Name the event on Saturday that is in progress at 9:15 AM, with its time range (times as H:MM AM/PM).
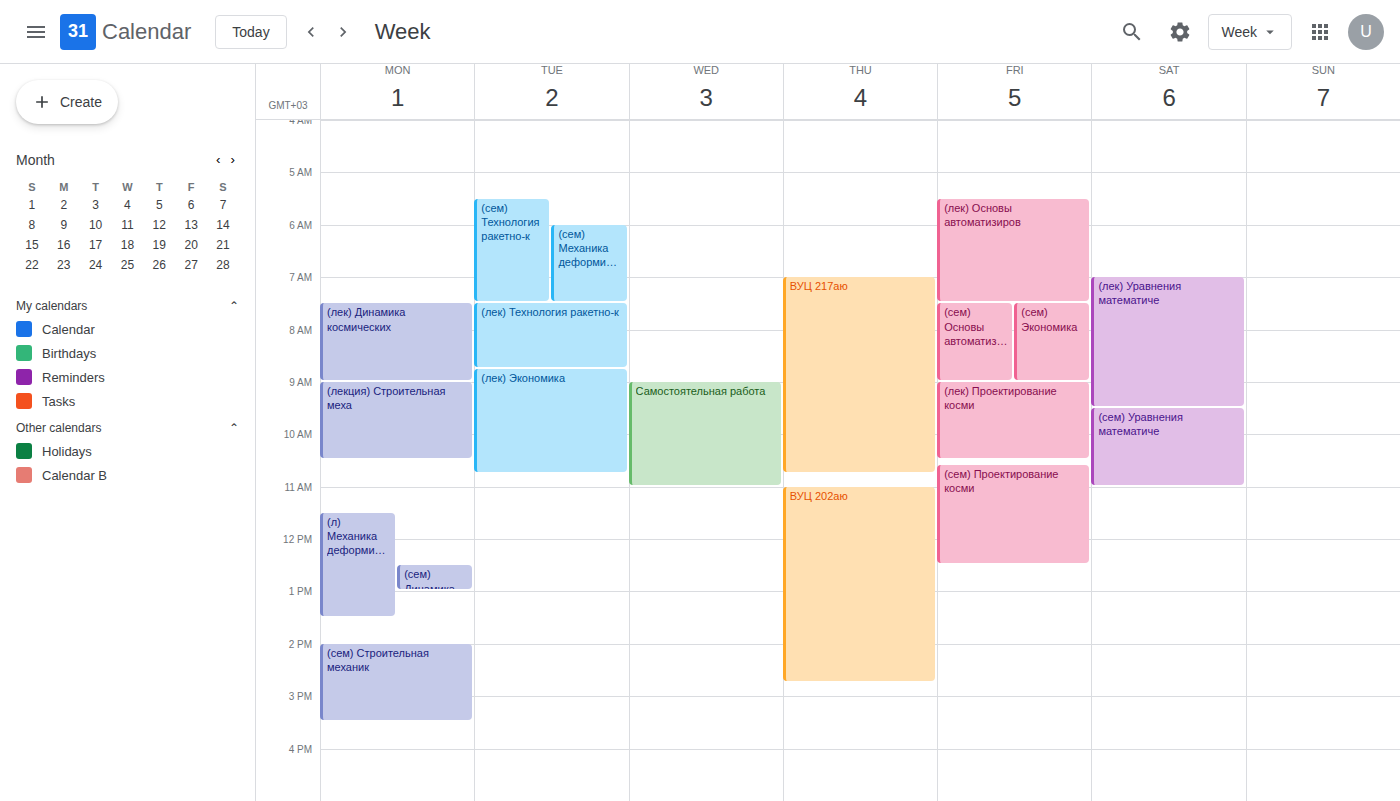
"(лек) Уравнения математиче", 7:00 AM to 9:30 AM